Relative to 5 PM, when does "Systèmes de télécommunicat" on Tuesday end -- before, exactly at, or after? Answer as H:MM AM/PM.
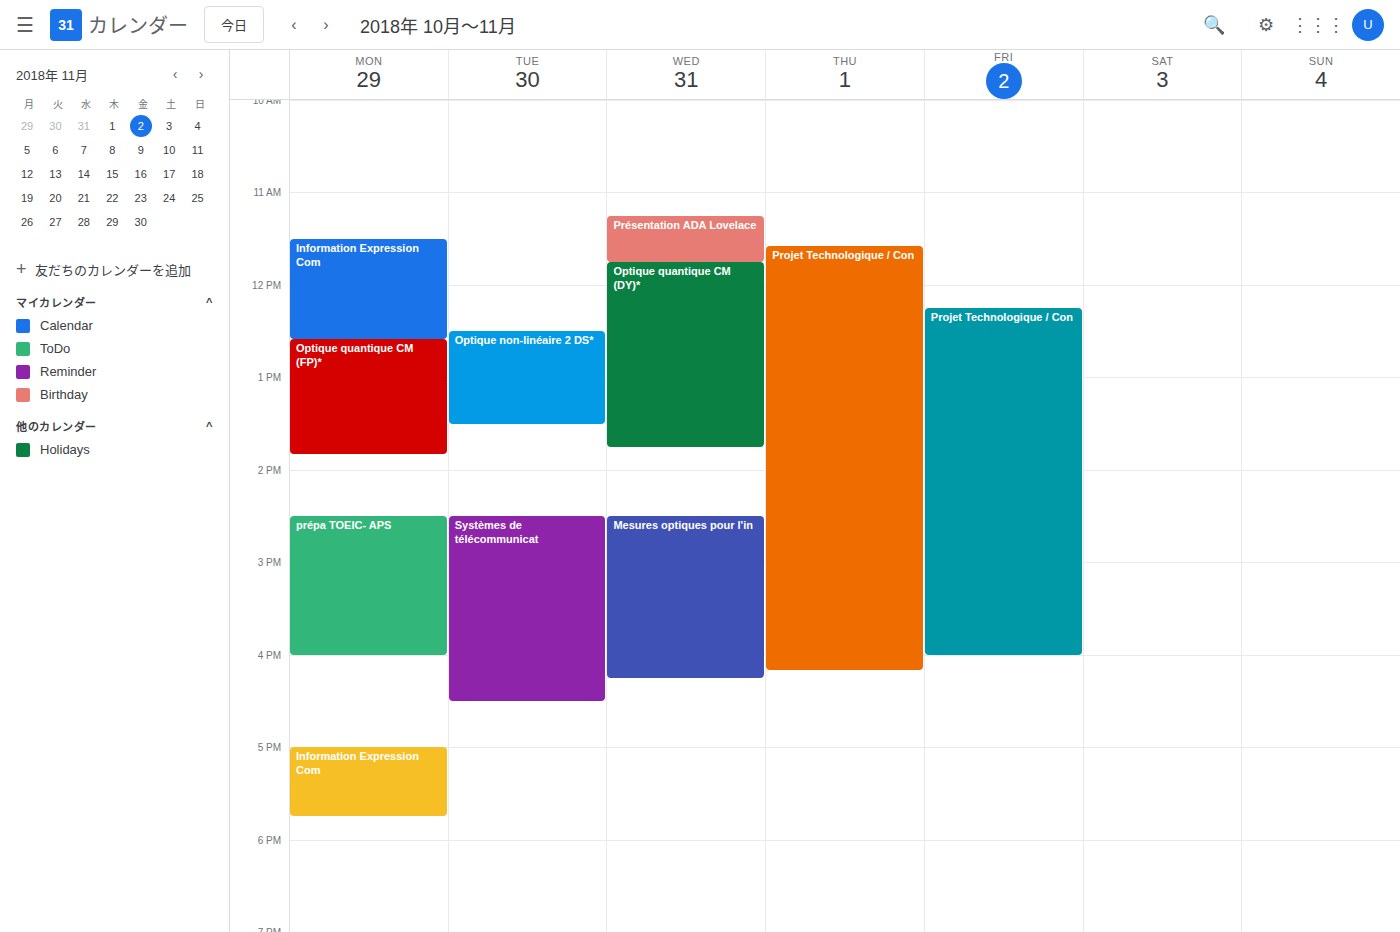
4:30 PM -- before 5 PM, 30 minutes above the 5 PM line.